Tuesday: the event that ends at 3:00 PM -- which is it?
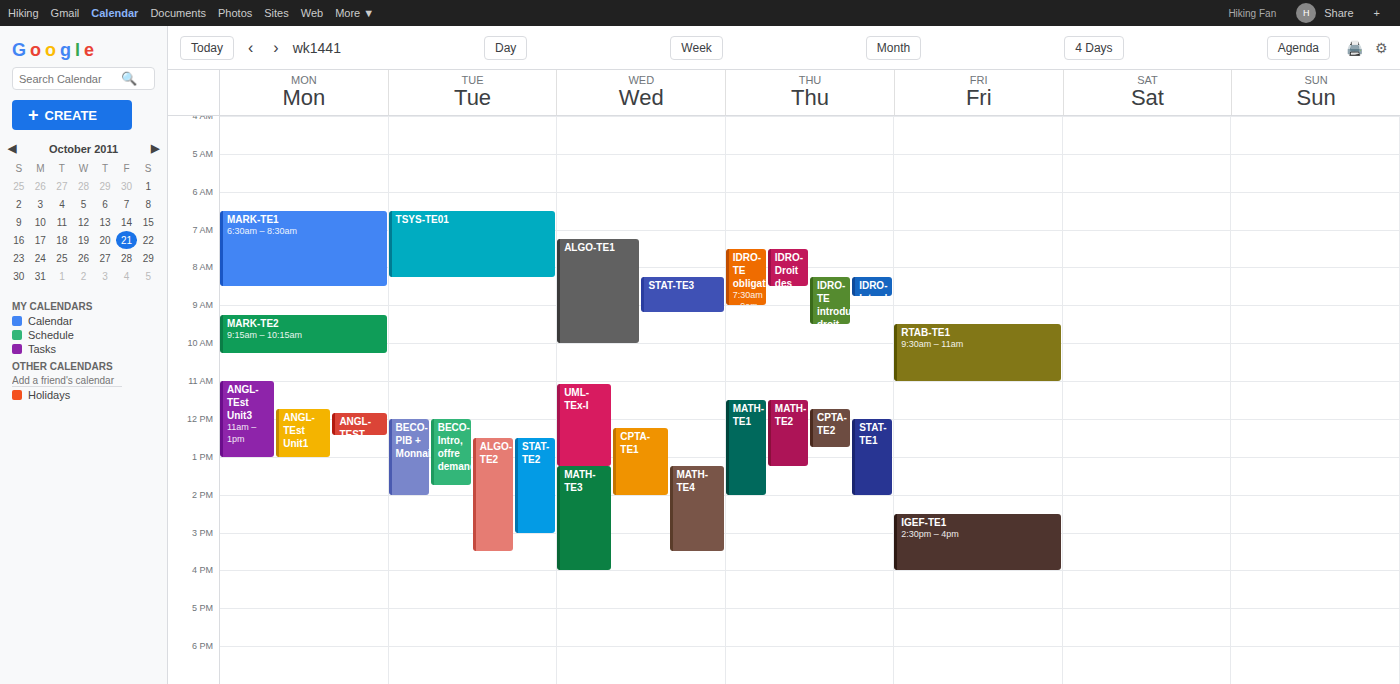
"STAT-TE2"